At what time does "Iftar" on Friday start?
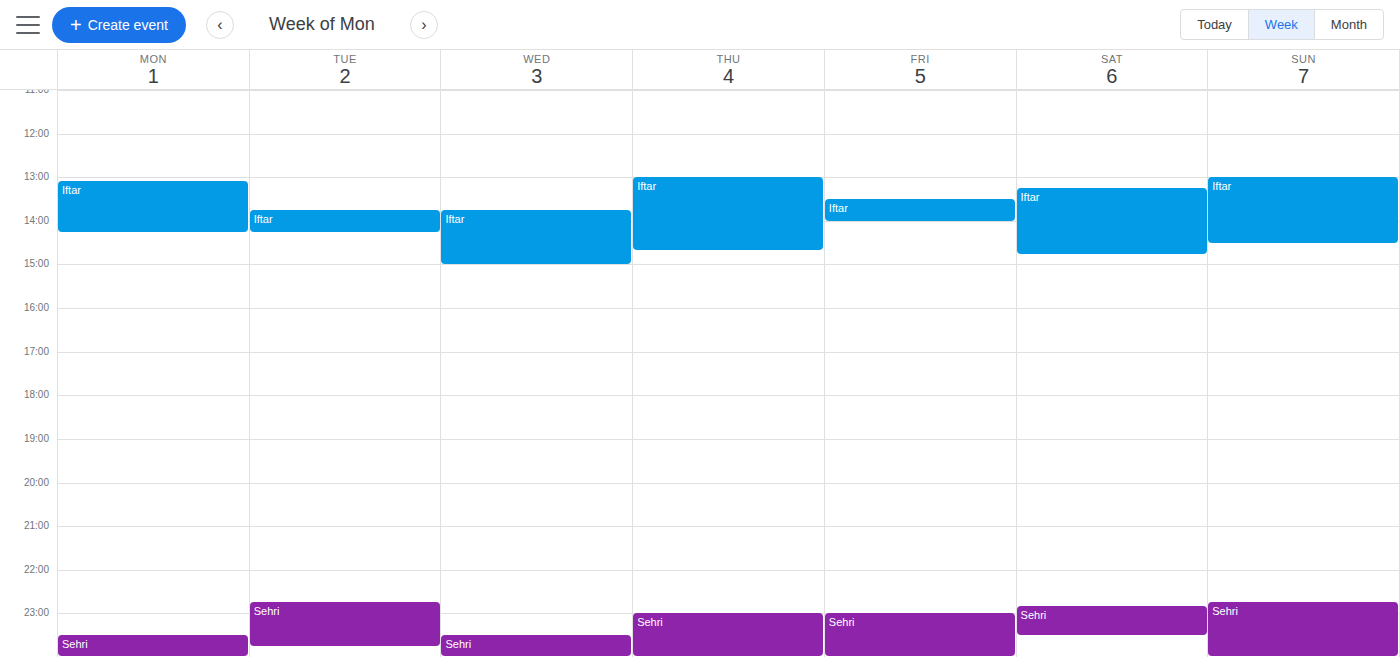
13:30